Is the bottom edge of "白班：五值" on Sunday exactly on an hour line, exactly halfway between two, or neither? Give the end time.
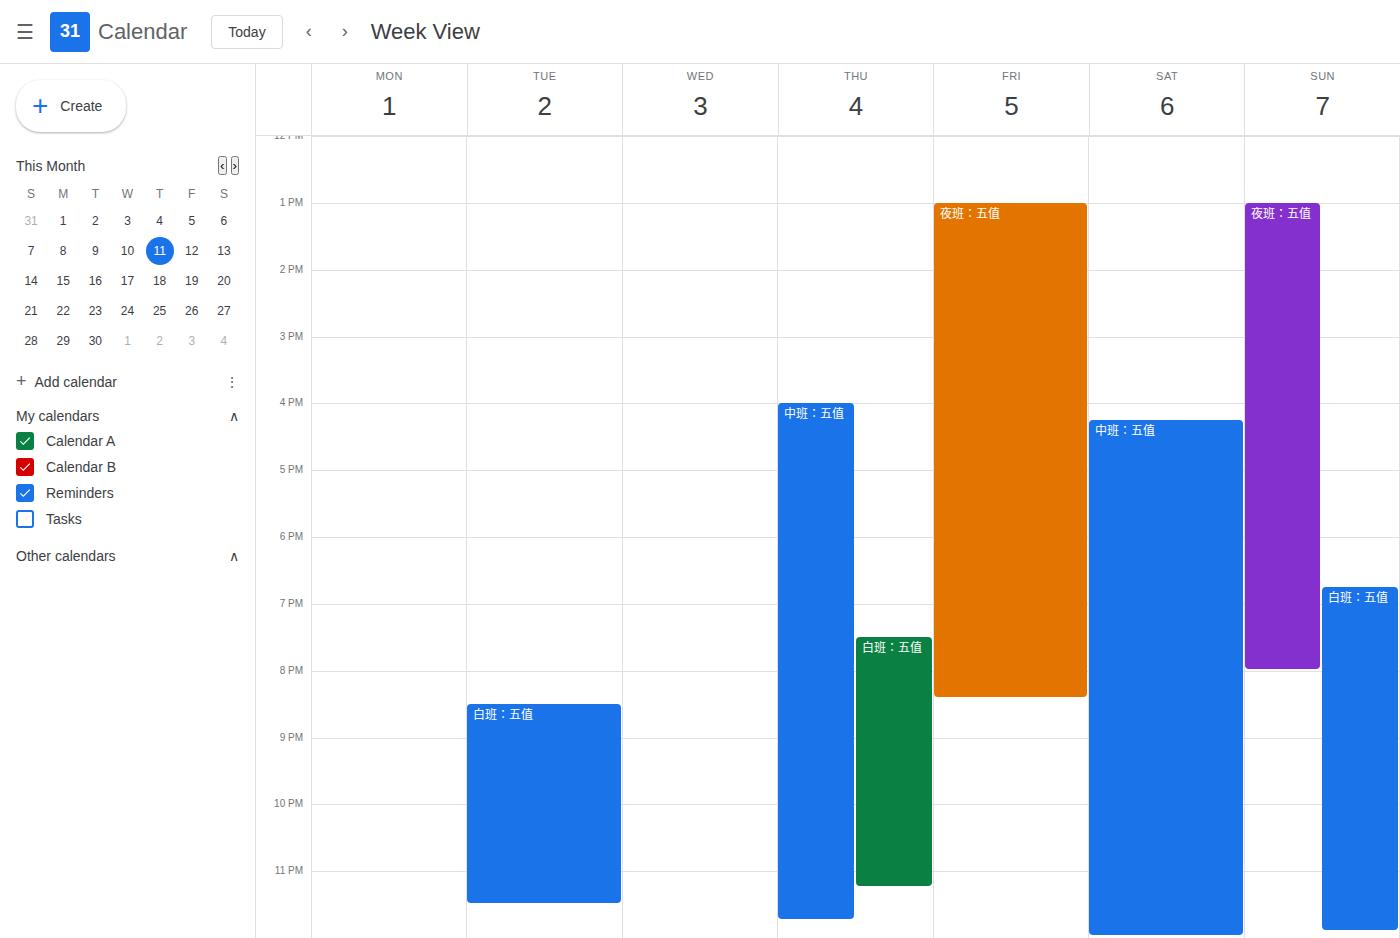
23:55 -- neither: 55 minutes below the 23:00 line and 5 minutes above the 24:00 line.